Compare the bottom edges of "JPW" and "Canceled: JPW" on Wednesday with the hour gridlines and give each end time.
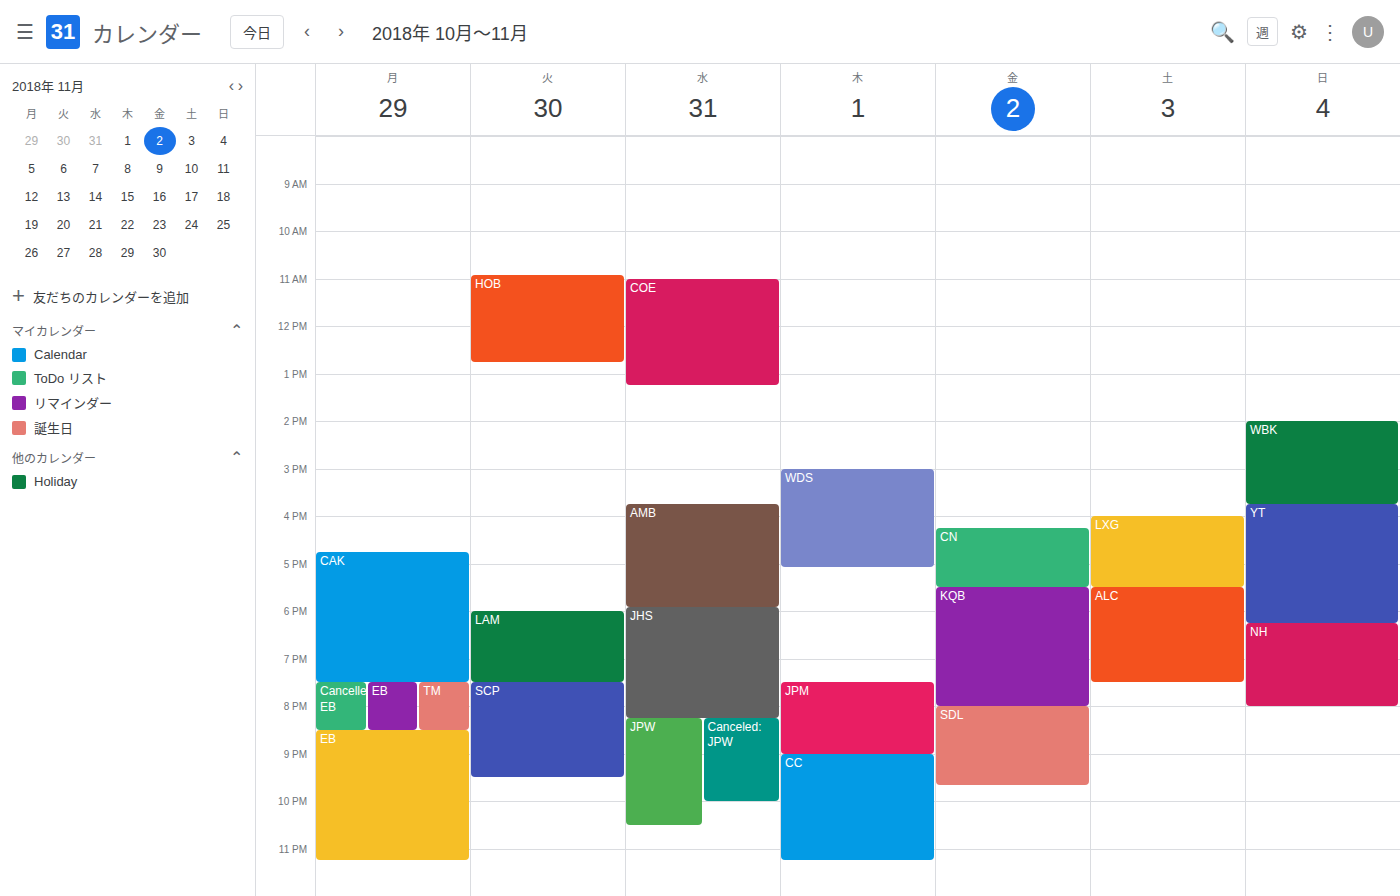
"JPW": 10:30 PM, halfway between the 10 PM and 11 PM lines. "Canceled: JPW": 10:00 PM, exactly on the 10 PM line.